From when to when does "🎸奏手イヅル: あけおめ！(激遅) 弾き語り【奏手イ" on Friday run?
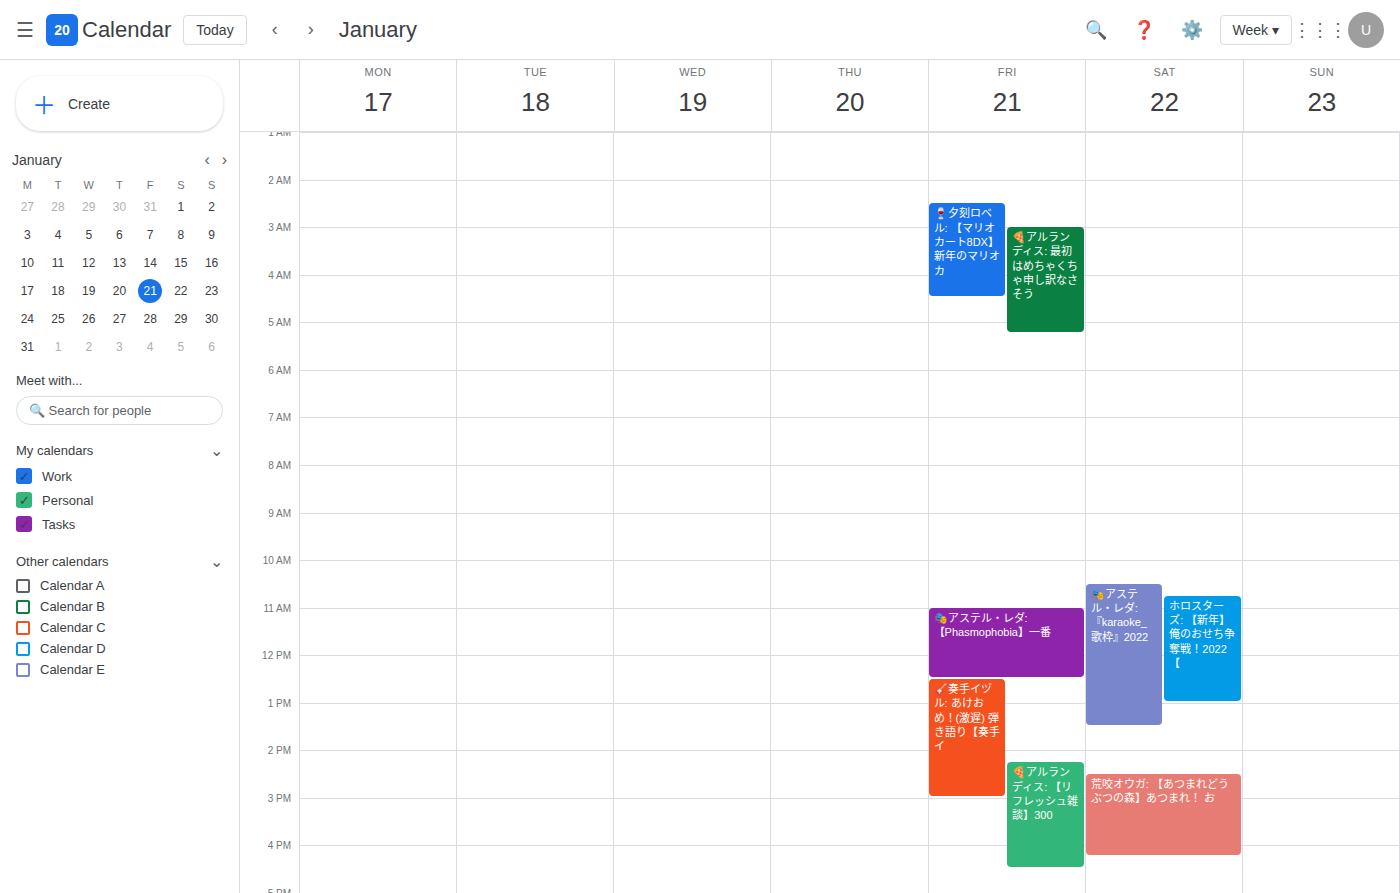
12:30 to 15:00